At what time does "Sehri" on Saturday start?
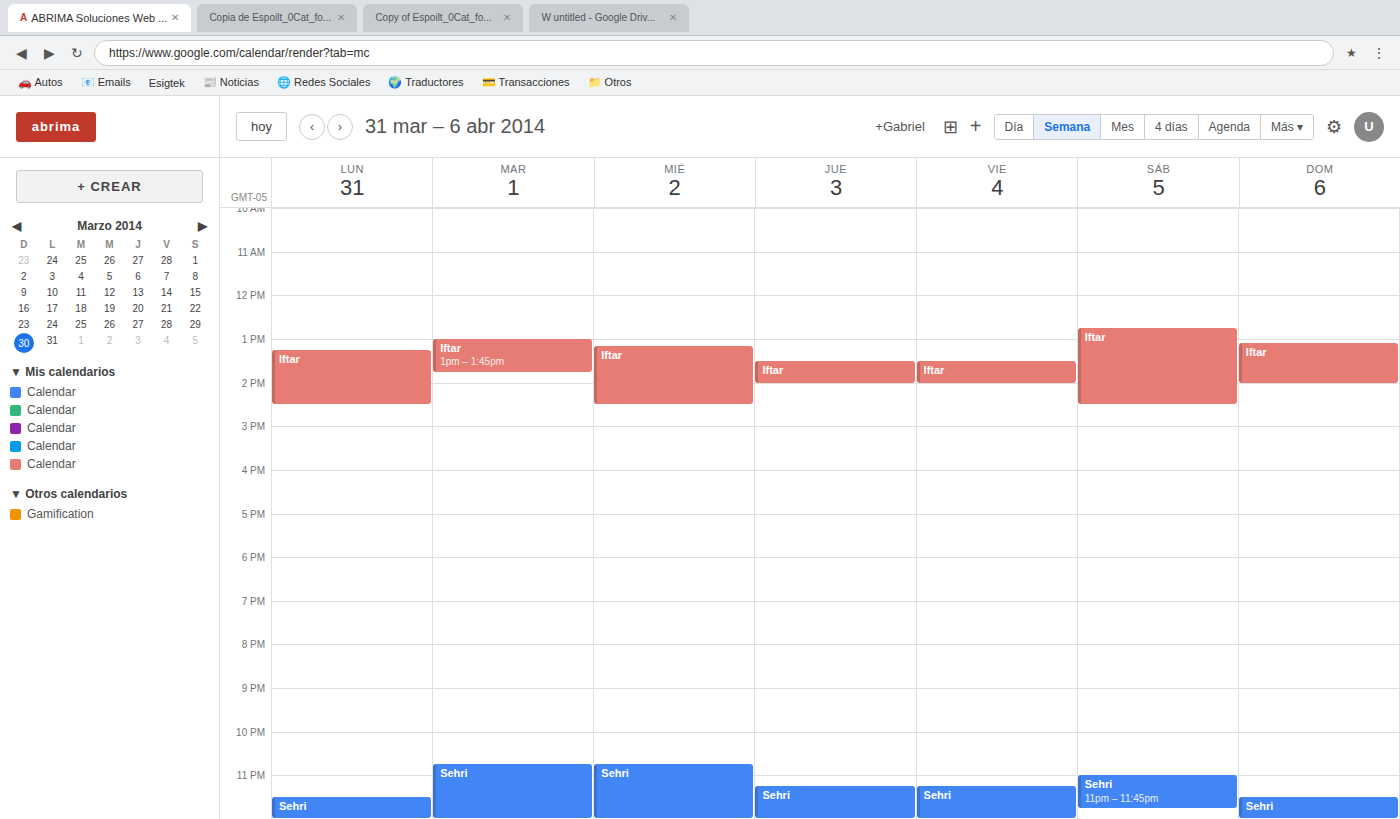
11:00 PM